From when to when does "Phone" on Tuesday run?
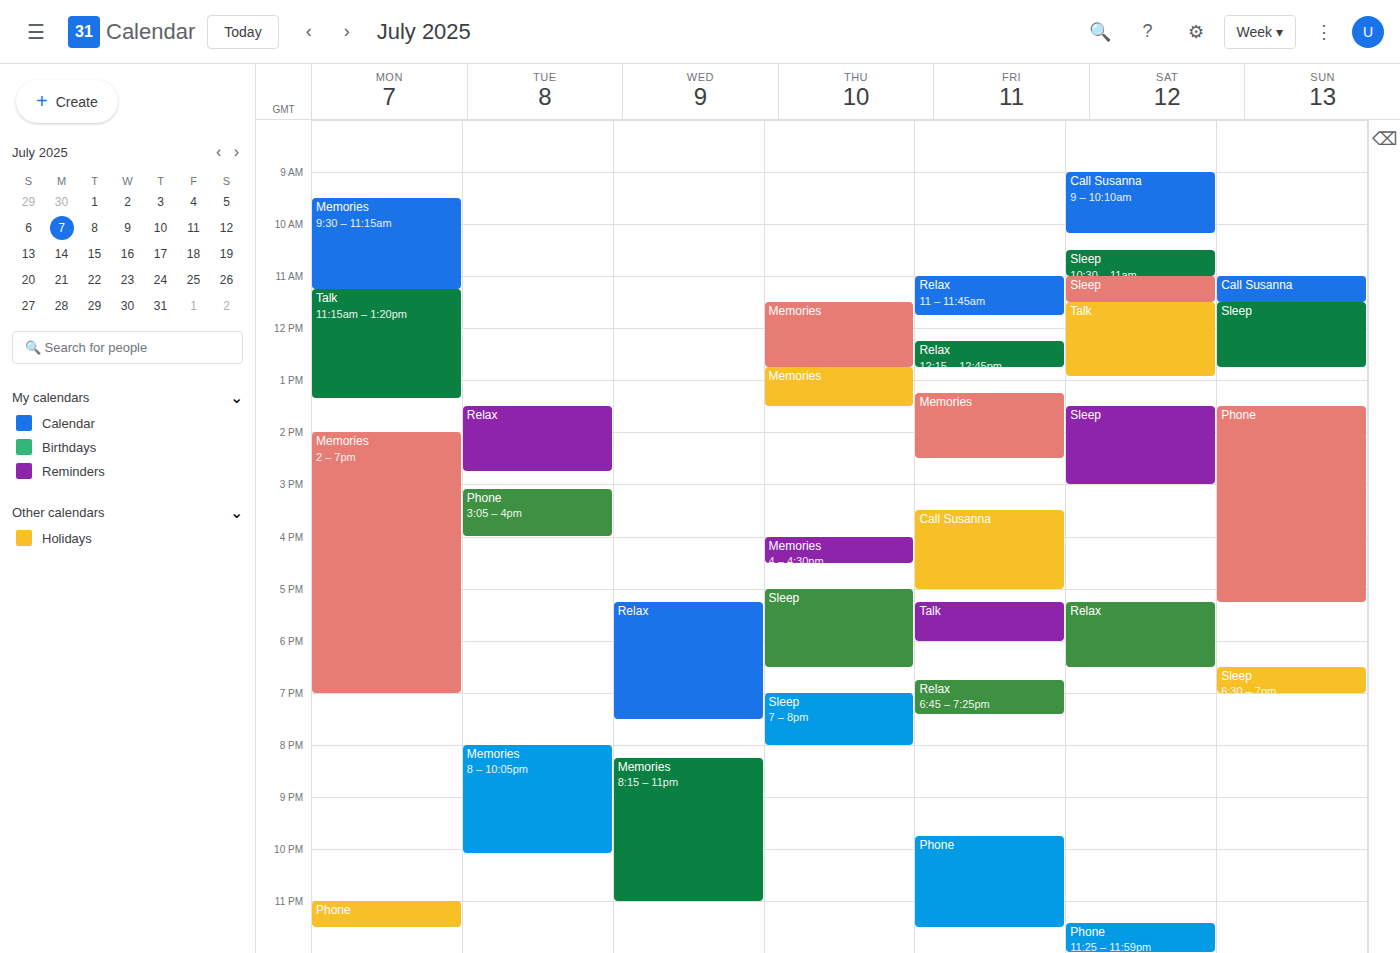
3:05 PM to 4:00 PM